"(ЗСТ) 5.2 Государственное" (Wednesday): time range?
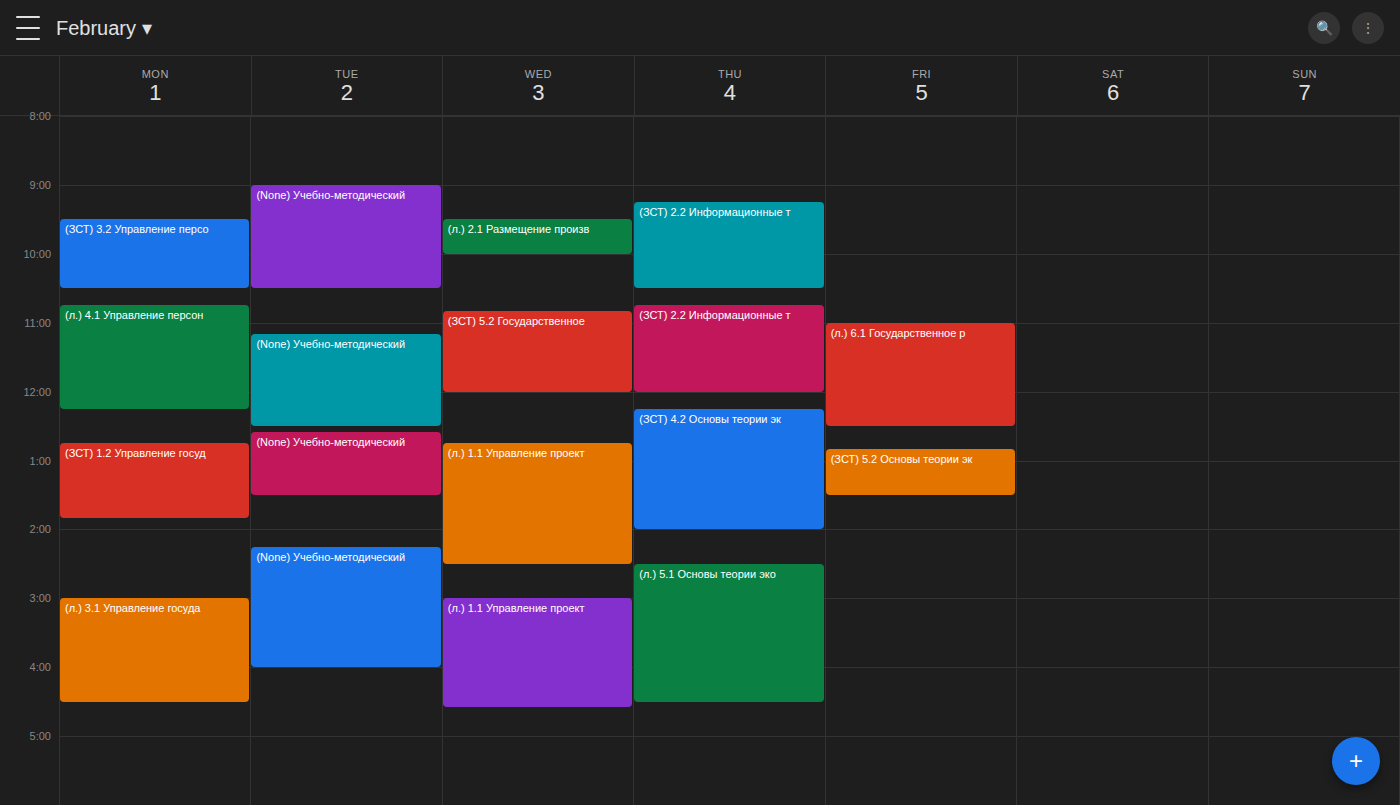
10:50 AM to 12:00 PM